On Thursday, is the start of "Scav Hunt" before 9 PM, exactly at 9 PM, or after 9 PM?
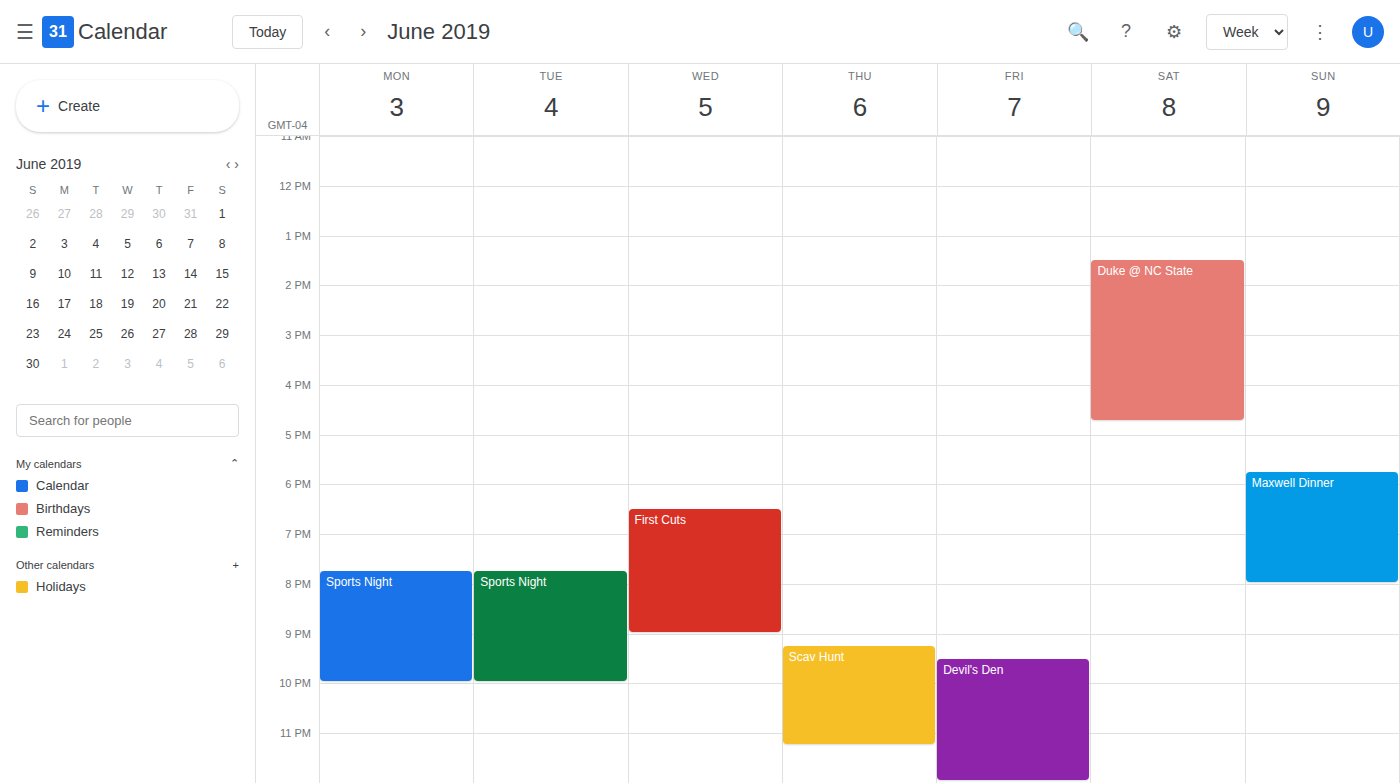
9:15 PM -- after 9 PM, 15 minutes below the 9 PM line.